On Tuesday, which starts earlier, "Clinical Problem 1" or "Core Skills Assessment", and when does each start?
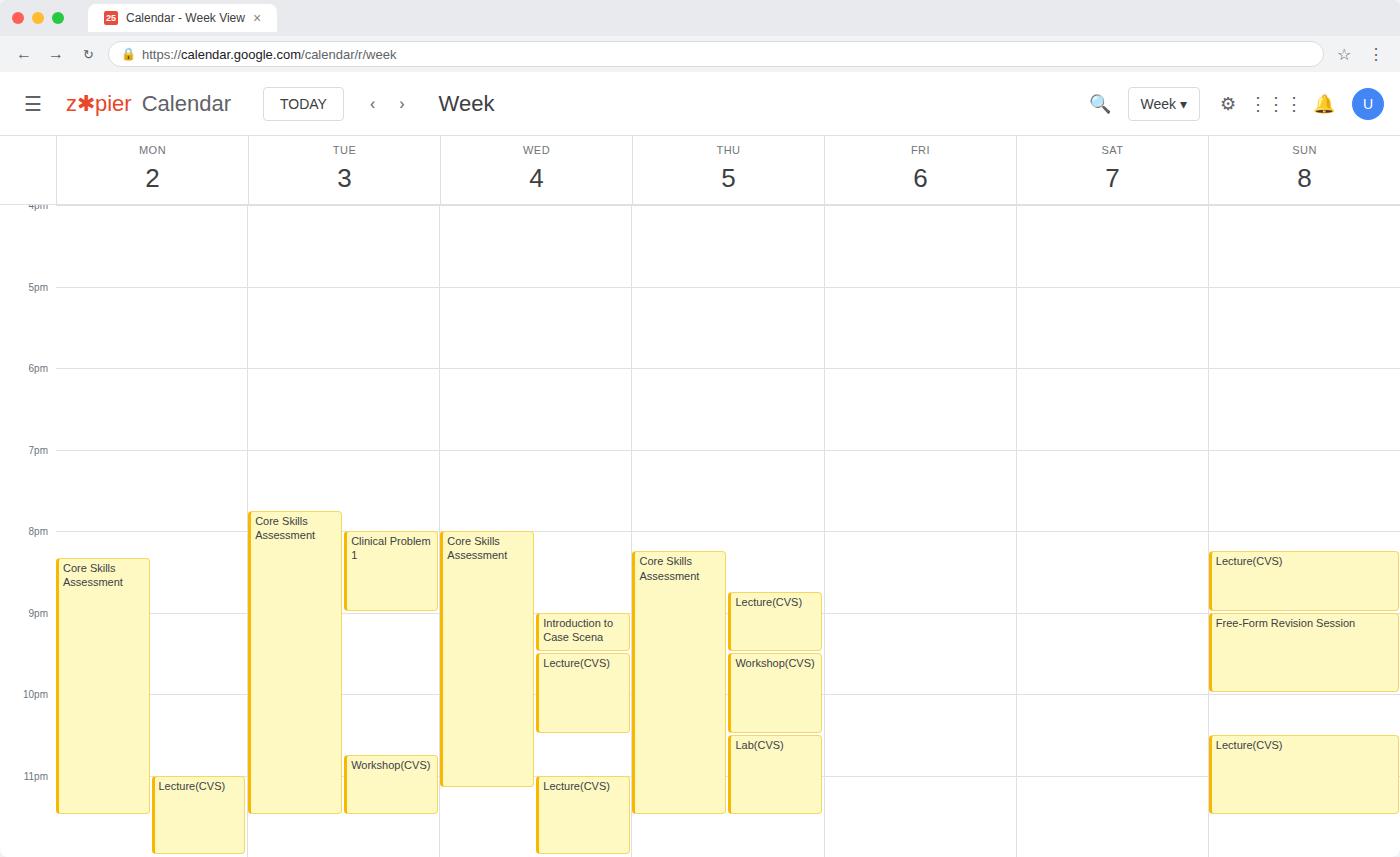
"Core Skills Assessment" 19:45; "Clinical Problem 1" 20:00.